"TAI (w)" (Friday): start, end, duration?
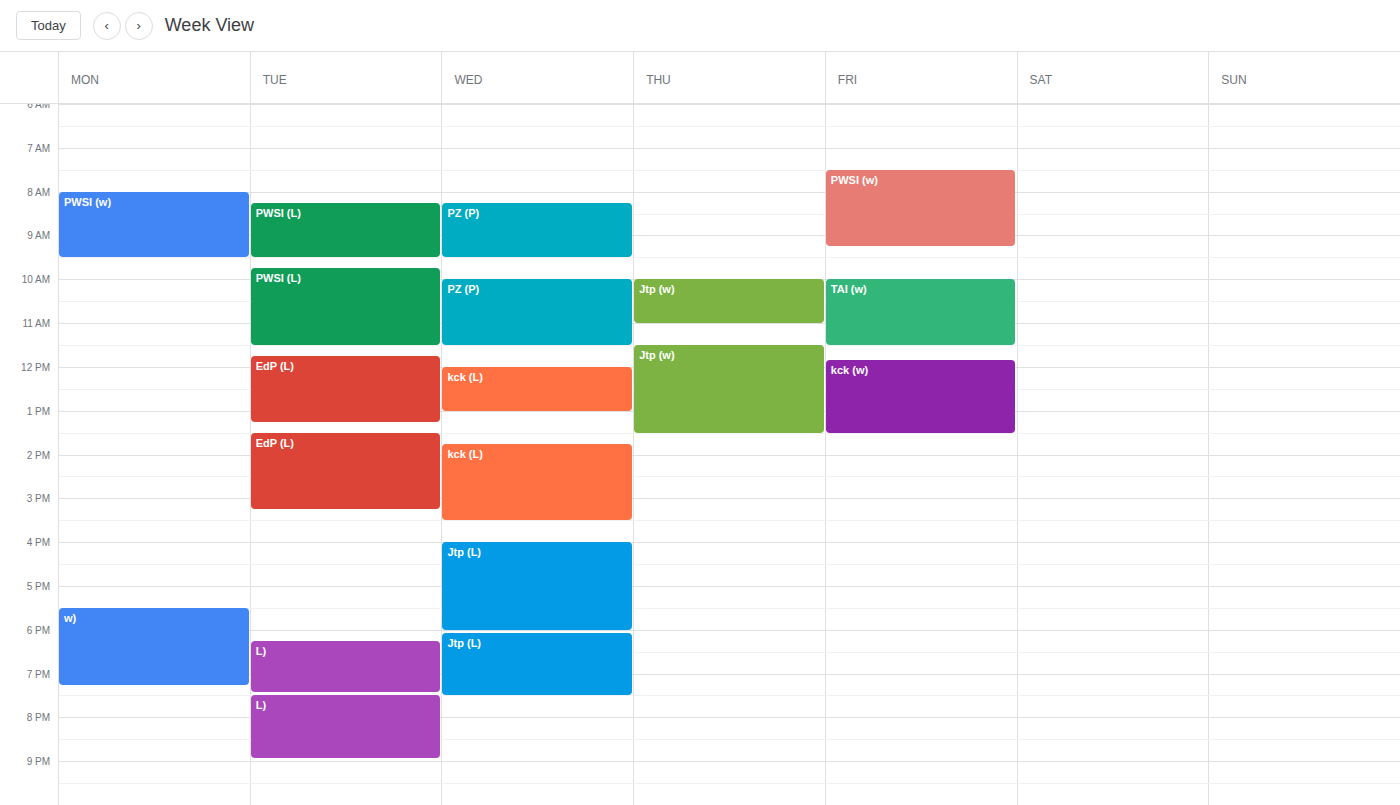
10:00 AM to 11:30 AM, 1 hour 30 minutes